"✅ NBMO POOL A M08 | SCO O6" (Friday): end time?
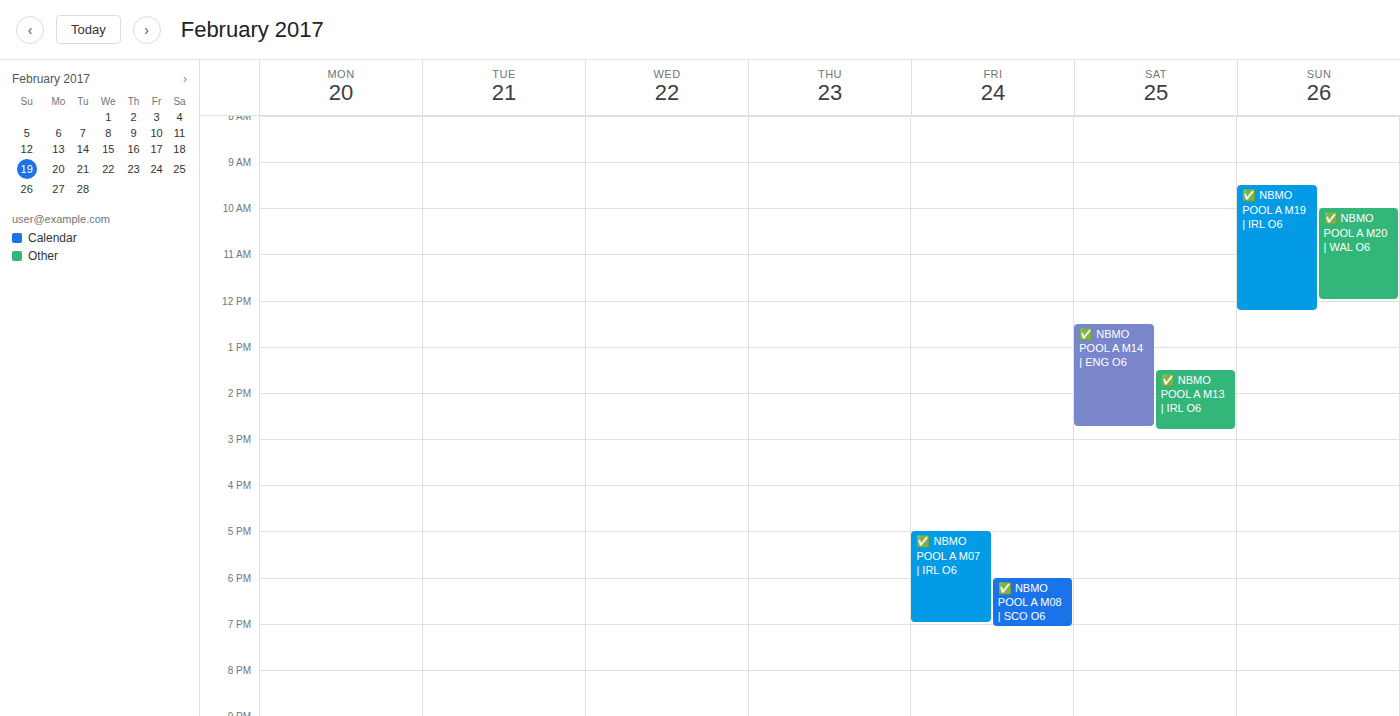
7:05 PM